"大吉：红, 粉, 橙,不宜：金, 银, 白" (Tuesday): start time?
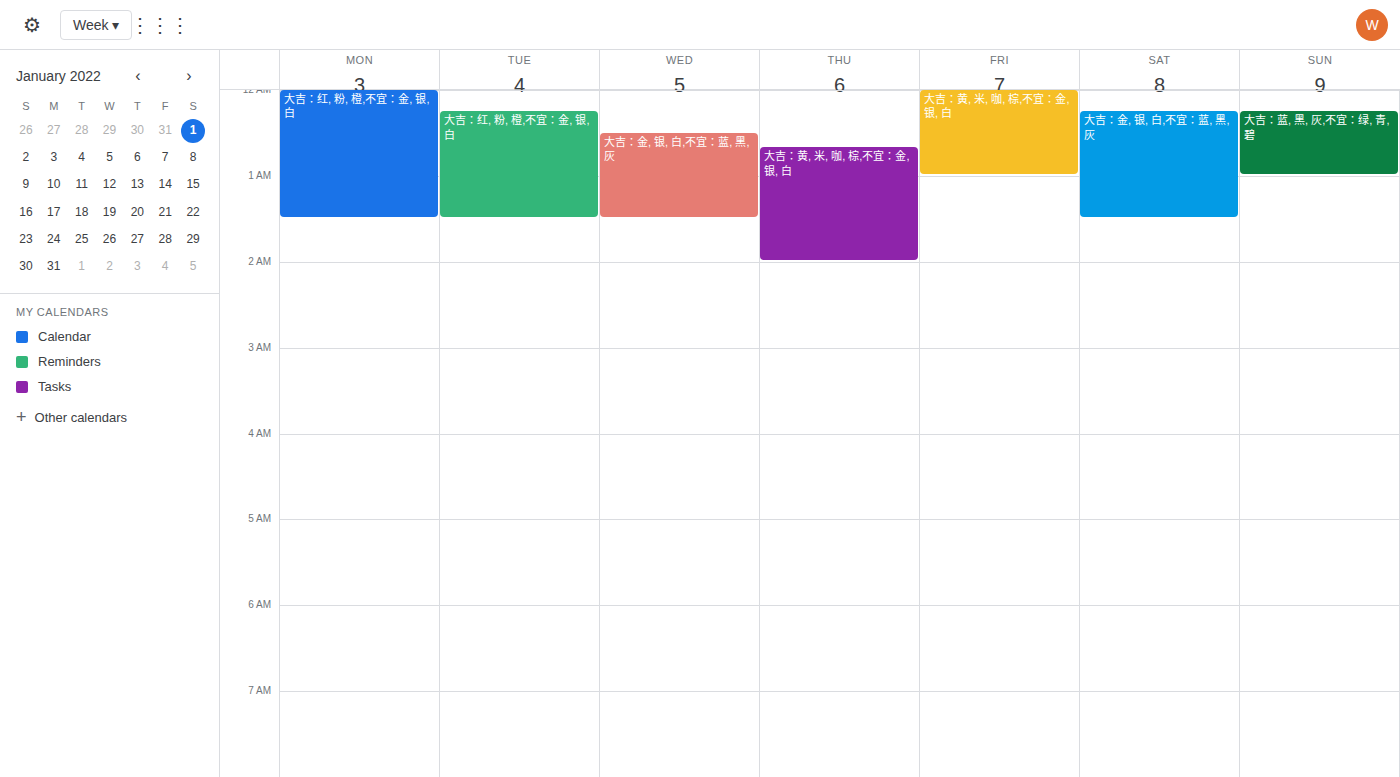
12:15 AM